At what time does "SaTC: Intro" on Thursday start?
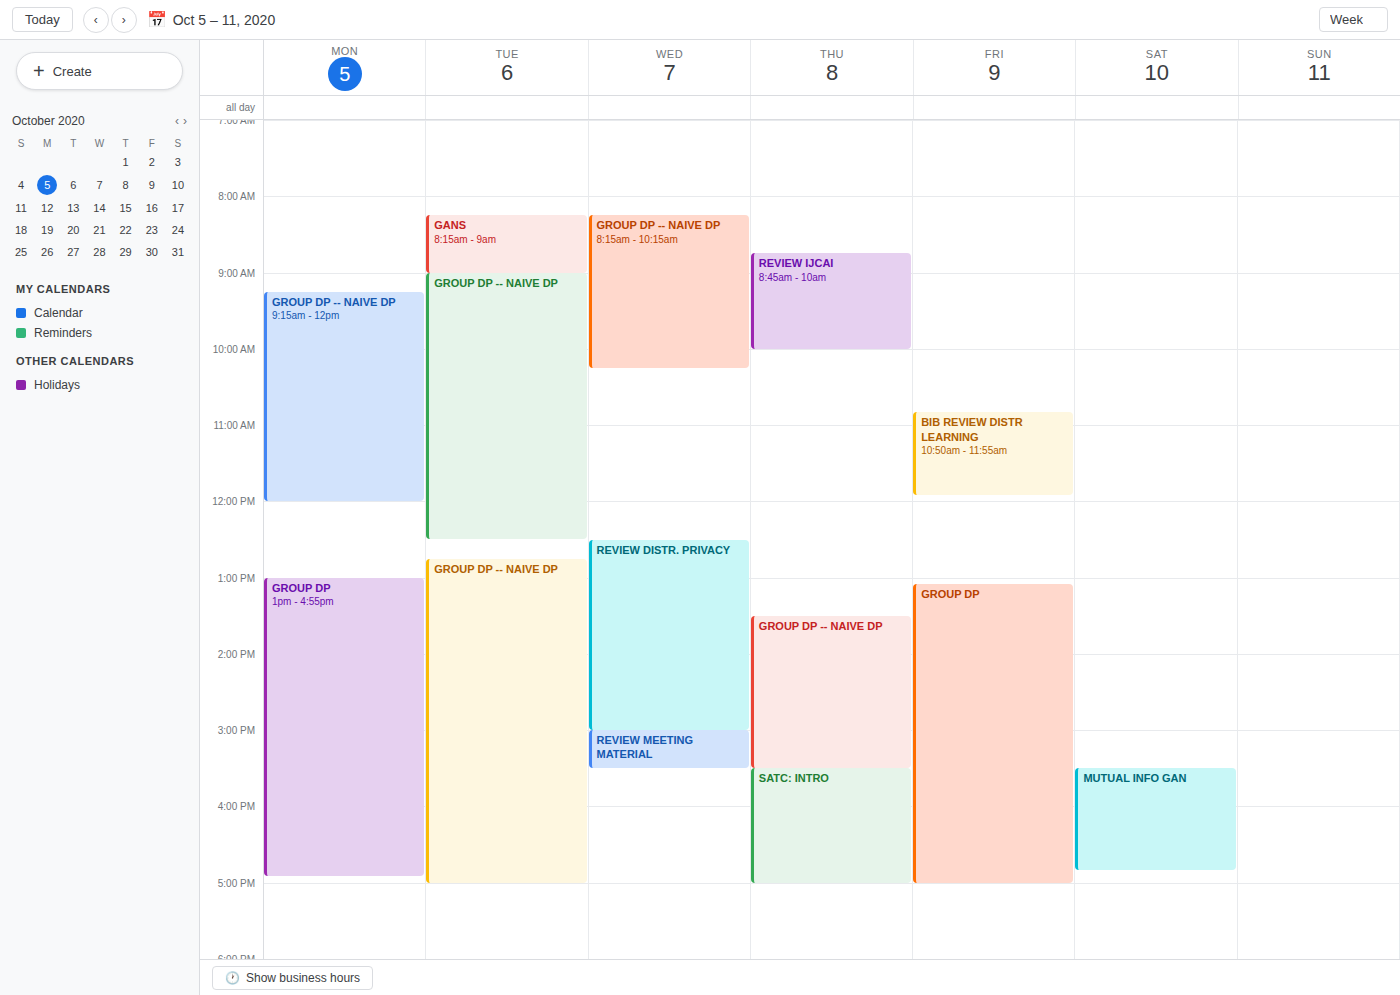
3:30 PM